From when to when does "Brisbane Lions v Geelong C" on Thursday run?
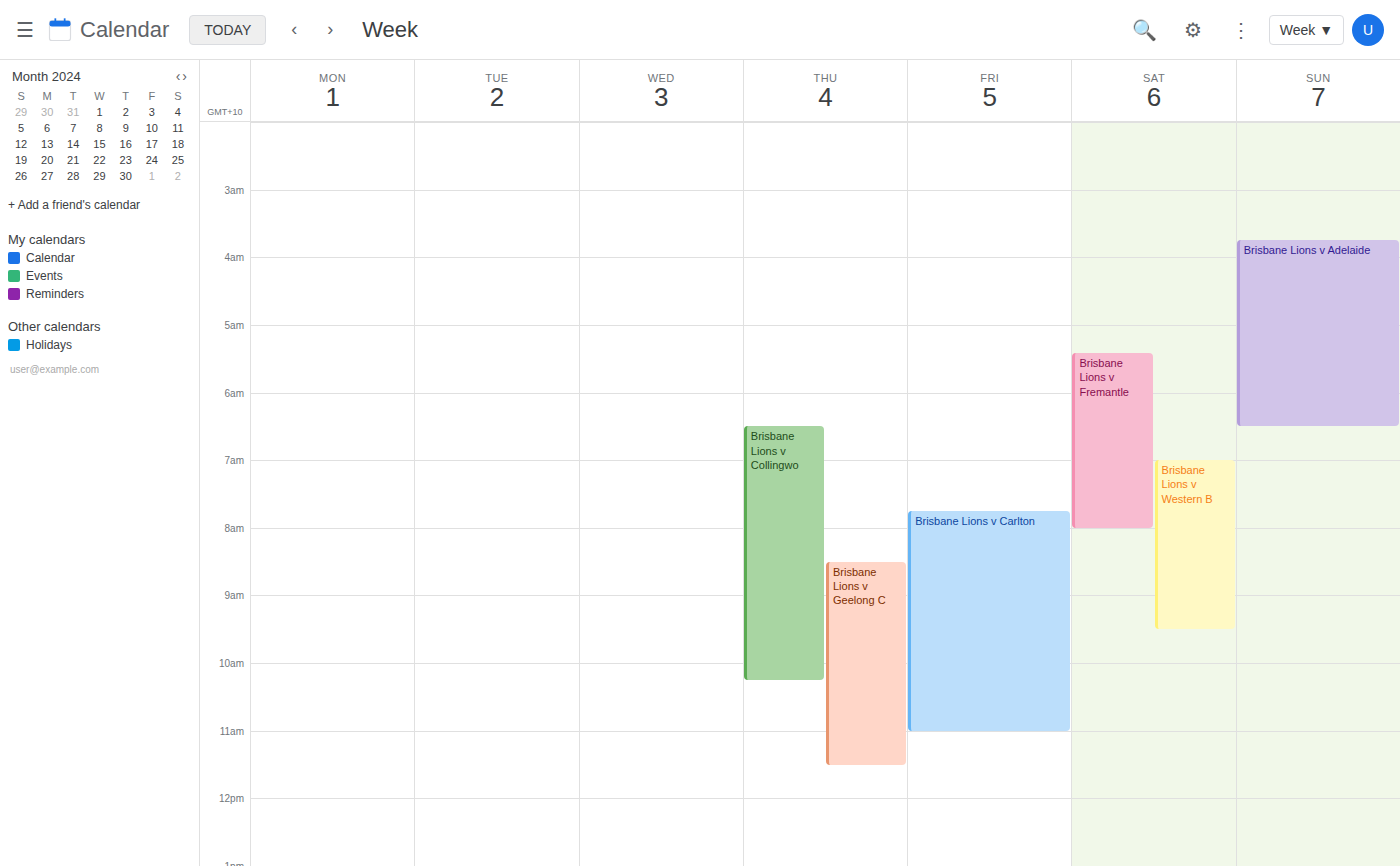
08:30 to 11:30